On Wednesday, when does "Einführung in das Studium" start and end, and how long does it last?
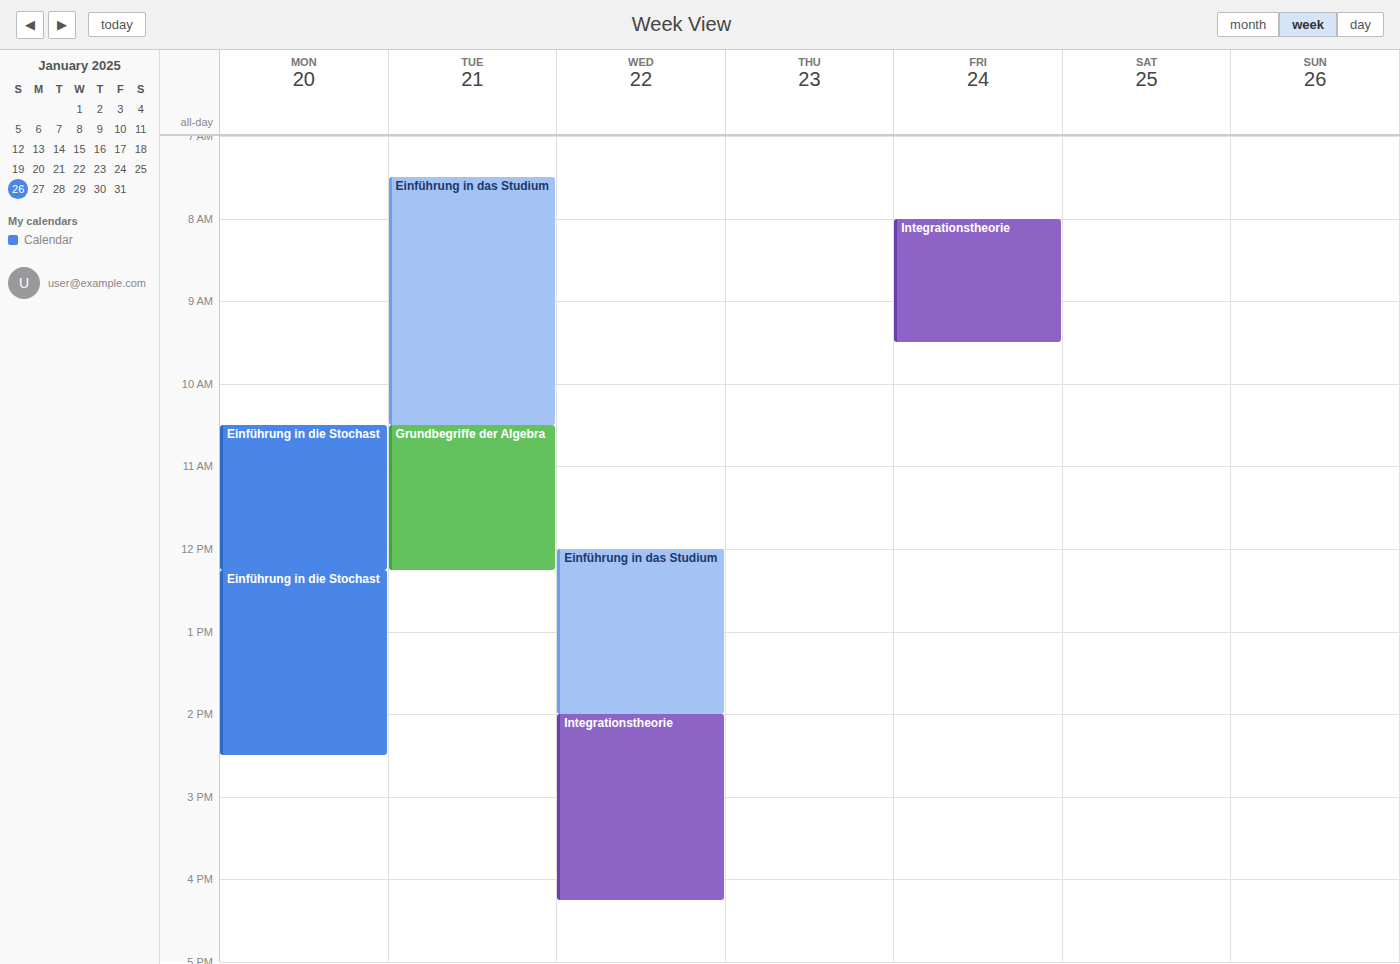
12:00 PM to 2:00 PM, 2 hours